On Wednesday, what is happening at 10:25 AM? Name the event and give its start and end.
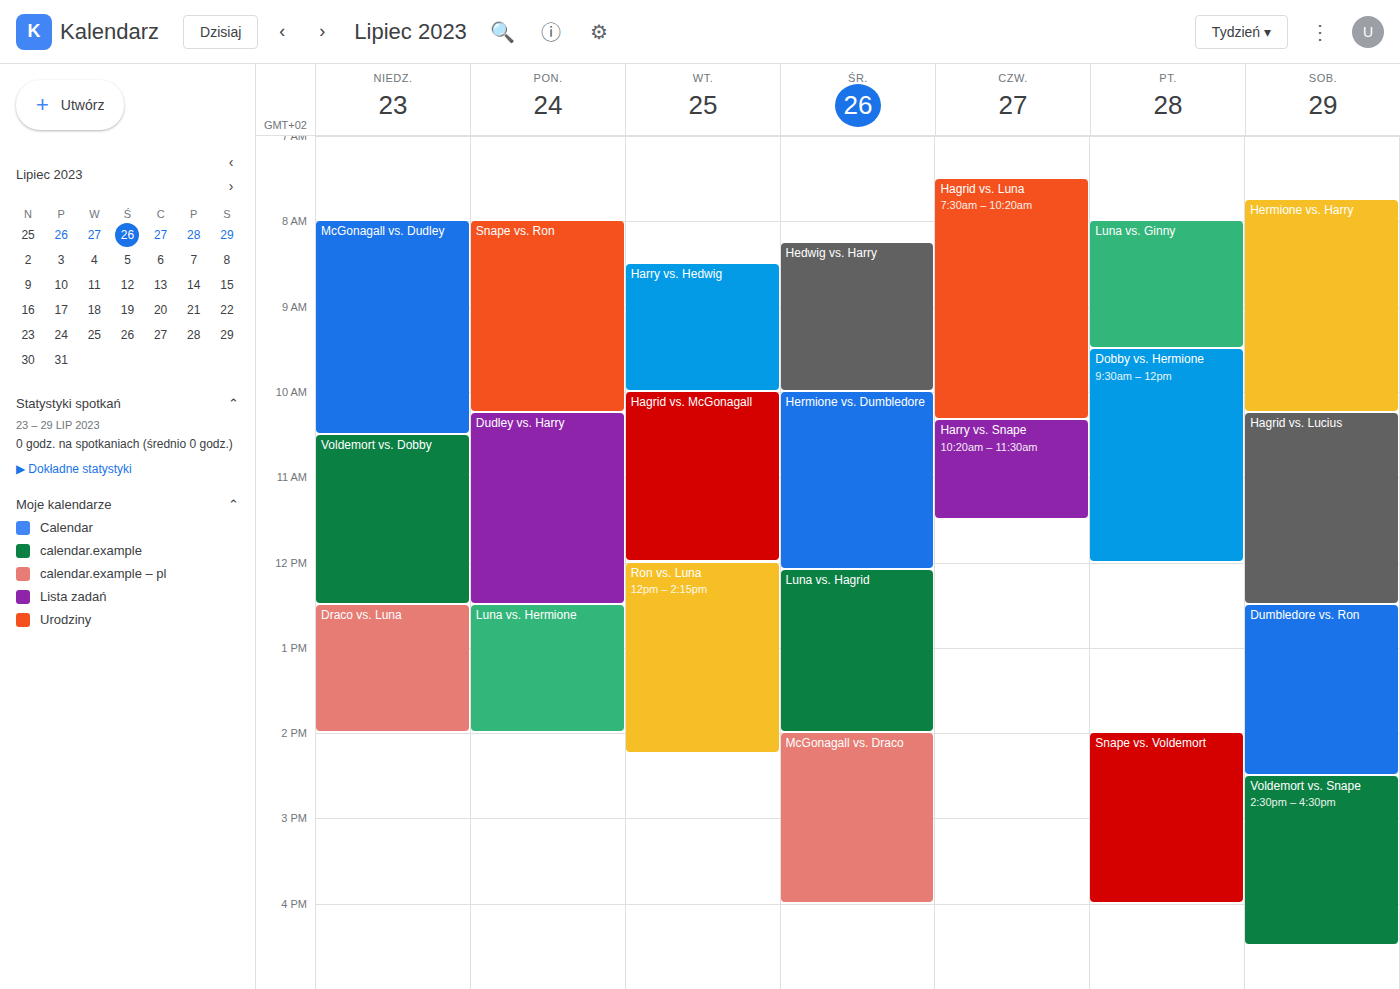
"Hermione vs. Dumbledore", 10:00 AM to 12:05 PM